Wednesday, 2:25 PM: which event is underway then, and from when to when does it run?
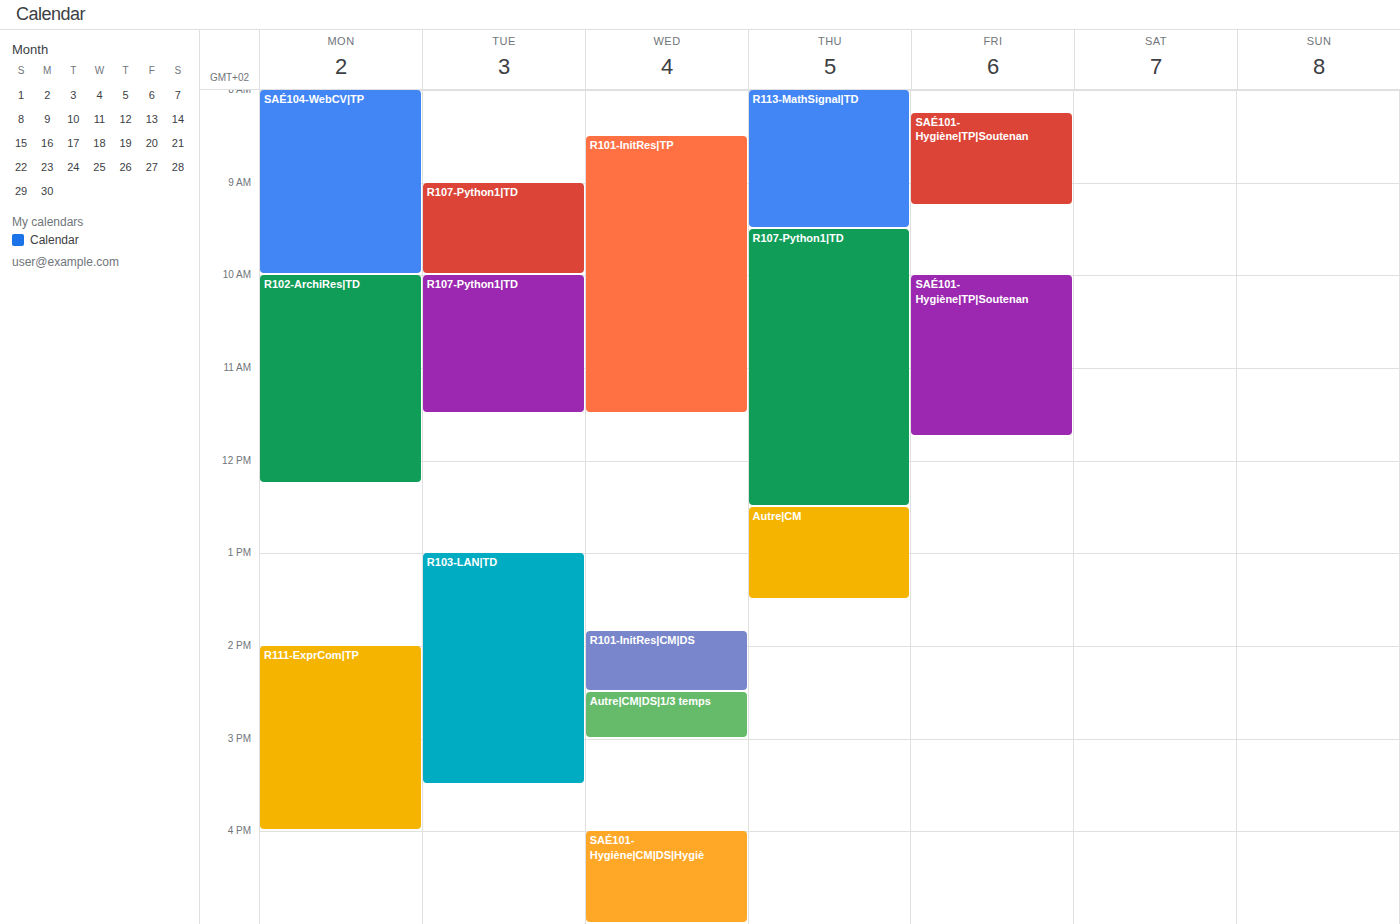
"R101-InitRes|CM|DS", 1:50 PM to 2:30 PM